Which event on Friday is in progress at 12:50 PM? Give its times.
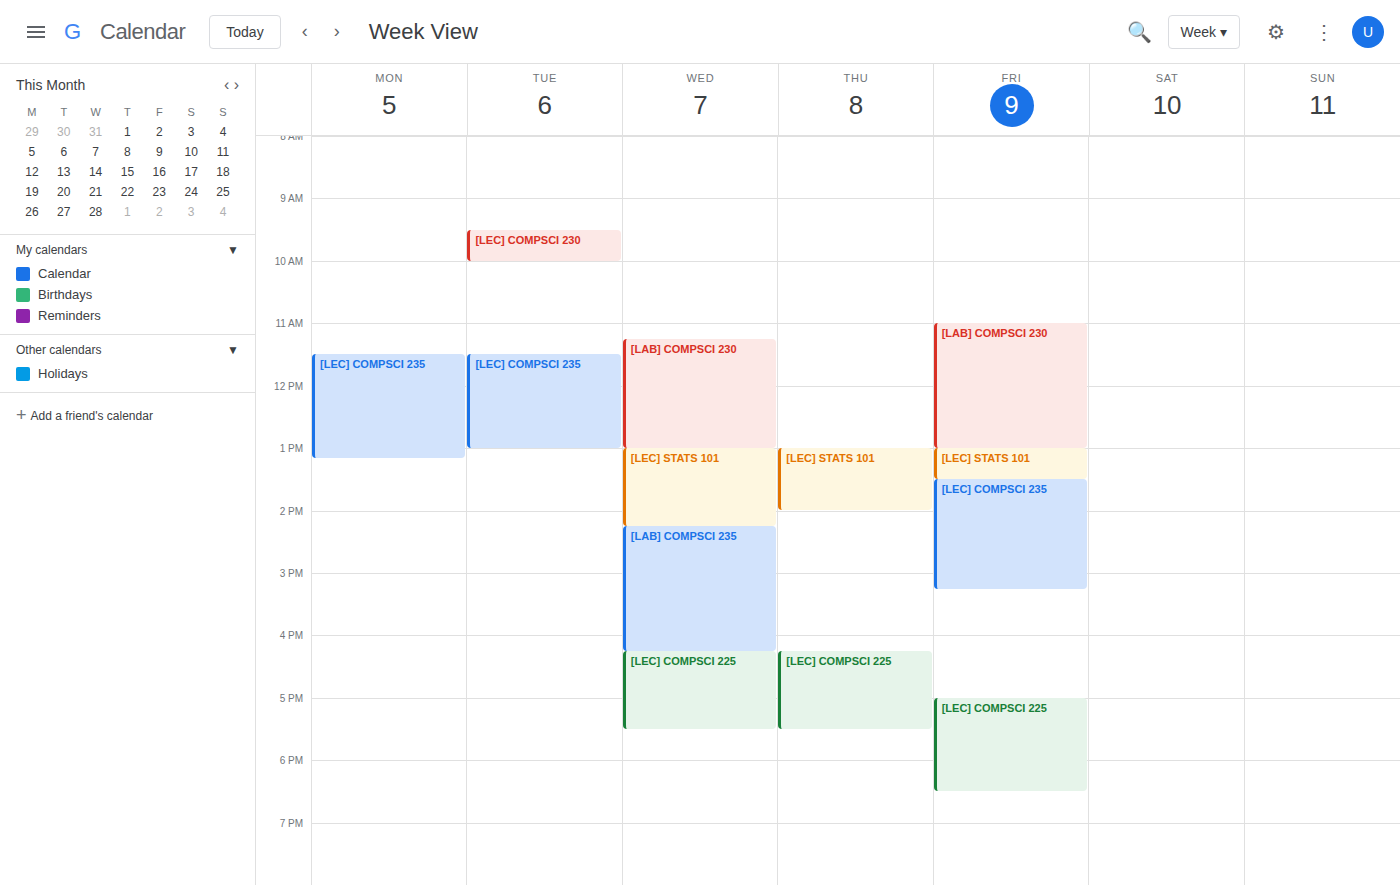
"[LAB] COMPSCI 230", 11:00 AM to 1:00 PM